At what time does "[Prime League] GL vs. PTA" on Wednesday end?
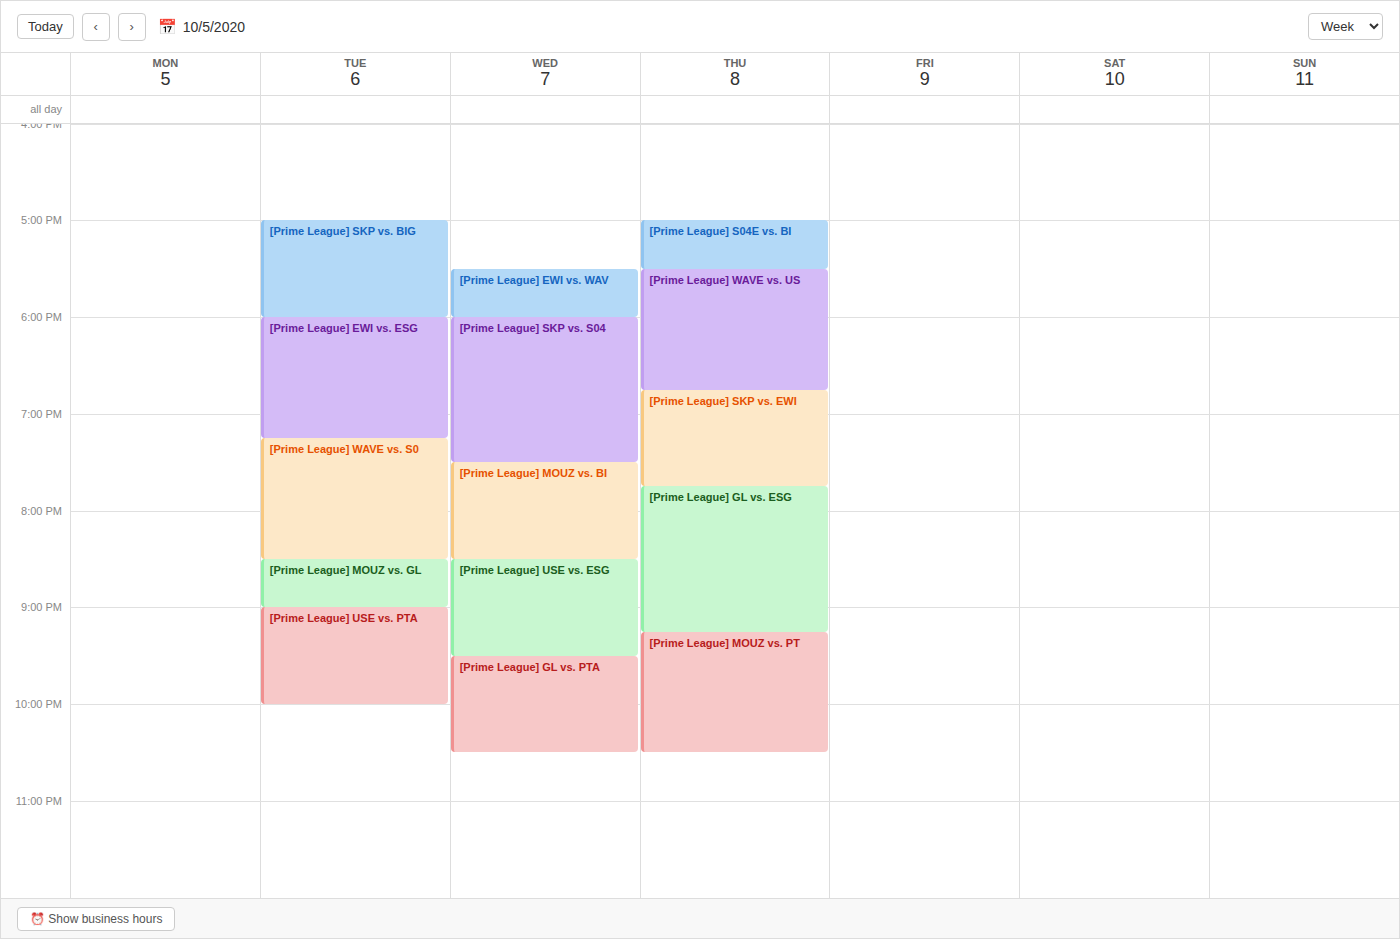
10:30 PM